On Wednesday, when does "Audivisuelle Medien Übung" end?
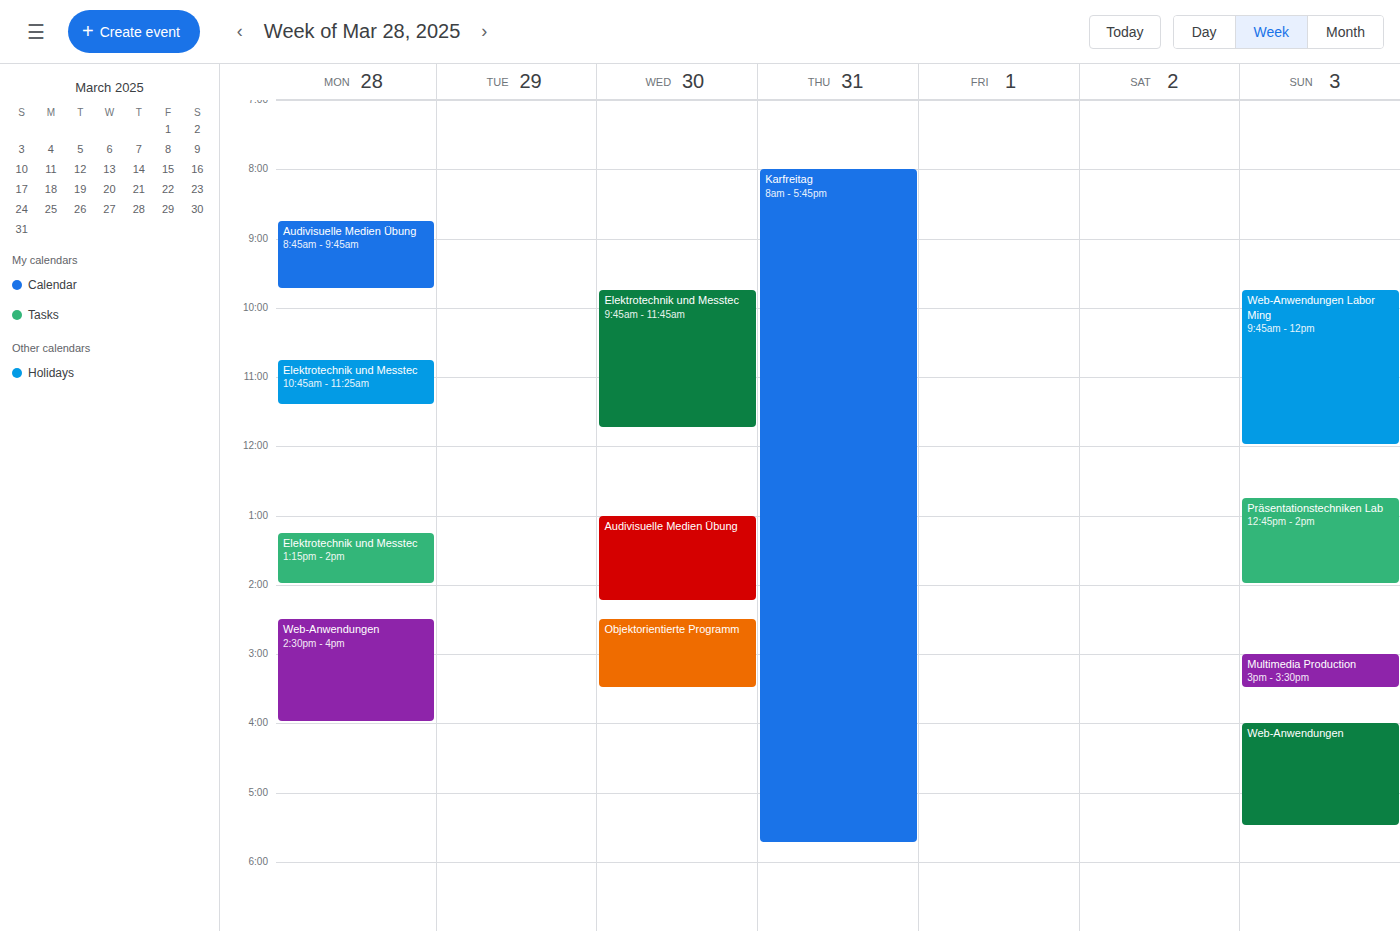
2:15 PM